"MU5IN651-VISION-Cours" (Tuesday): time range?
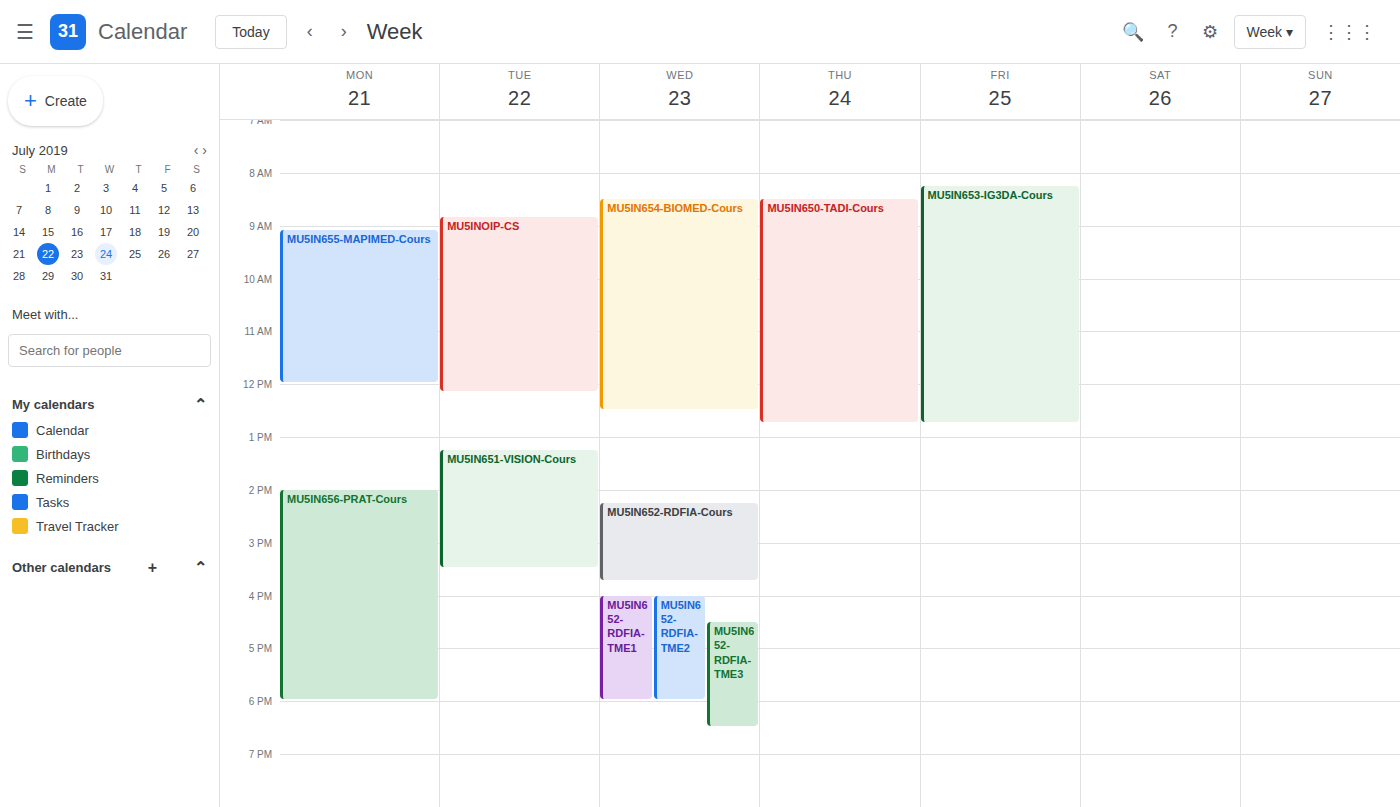
1:15 PM to 3:30 PM